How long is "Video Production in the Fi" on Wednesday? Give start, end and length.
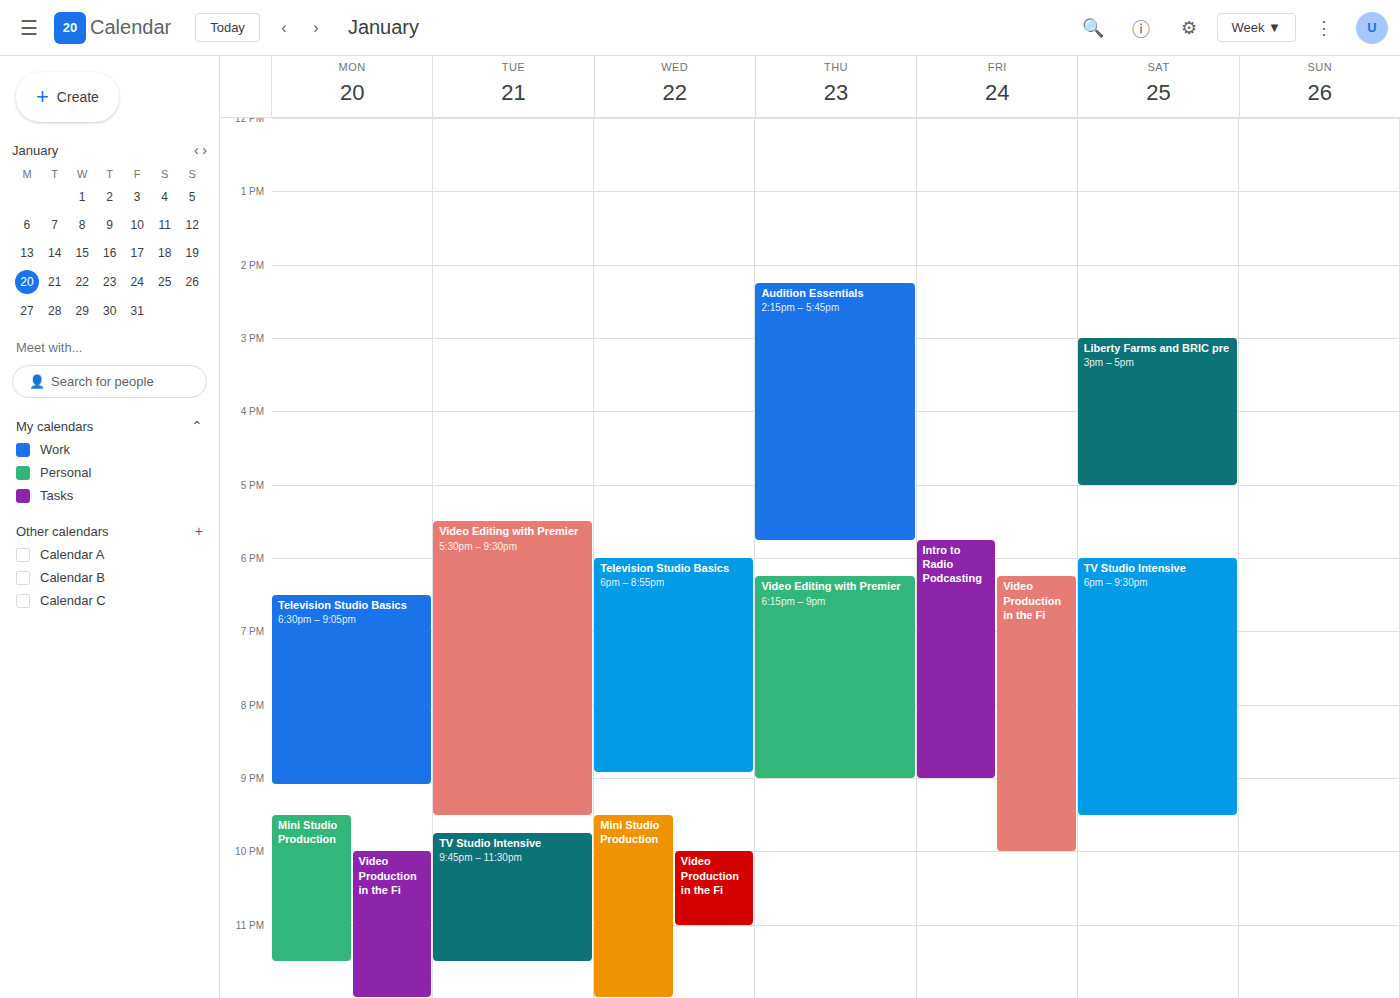
22:00 to 23:00, 1 hour